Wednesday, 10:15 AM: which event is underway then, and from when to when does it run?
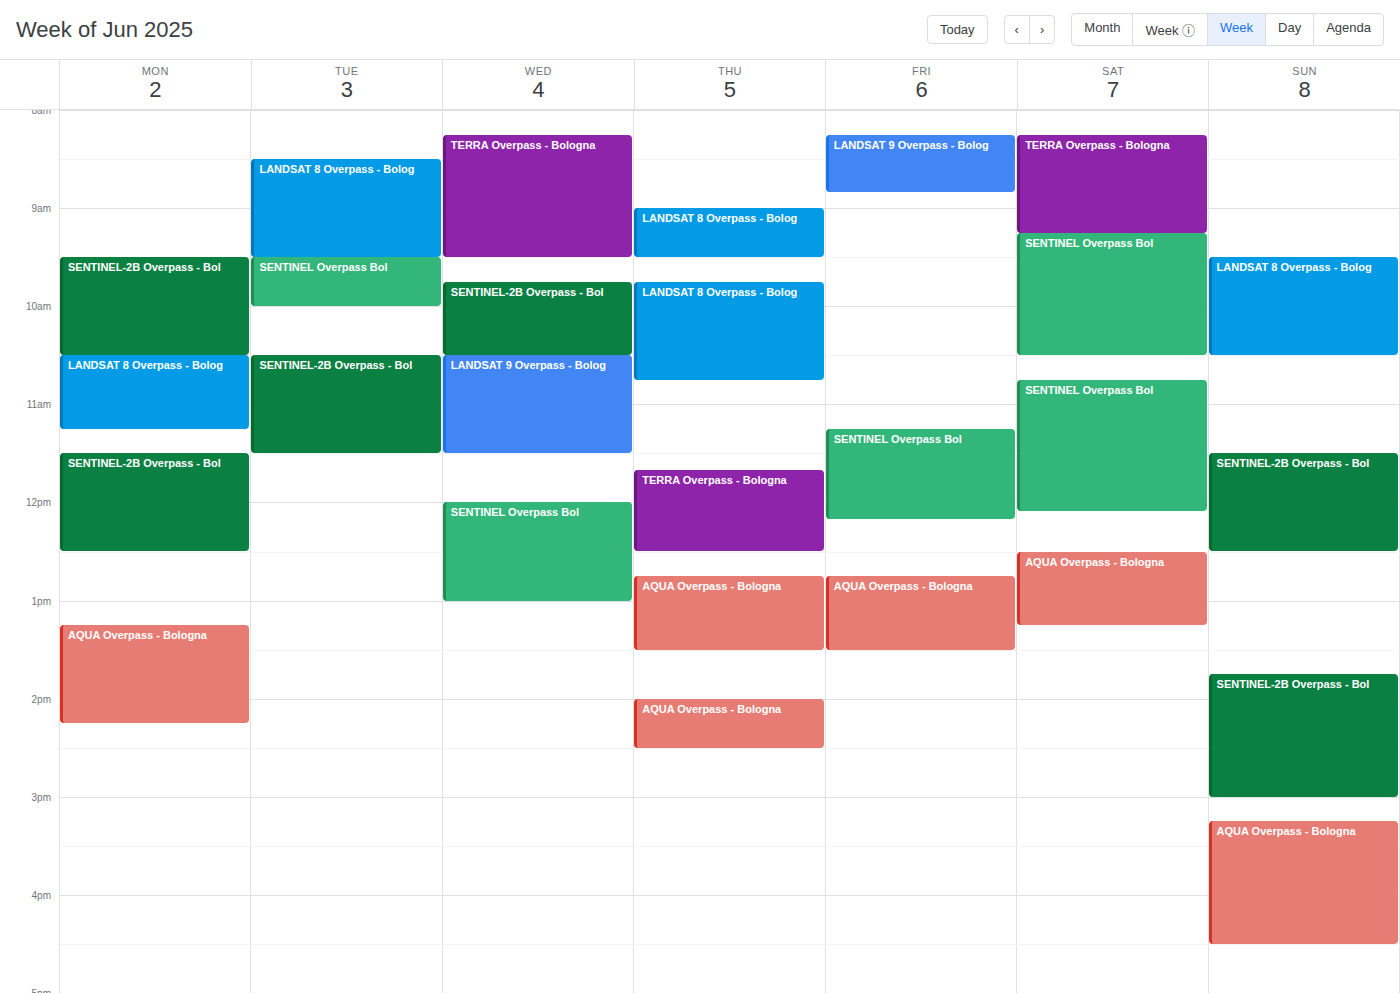
"SENTINEL-2B Overpass - Bol", 9:45 AM to 10:30 AM